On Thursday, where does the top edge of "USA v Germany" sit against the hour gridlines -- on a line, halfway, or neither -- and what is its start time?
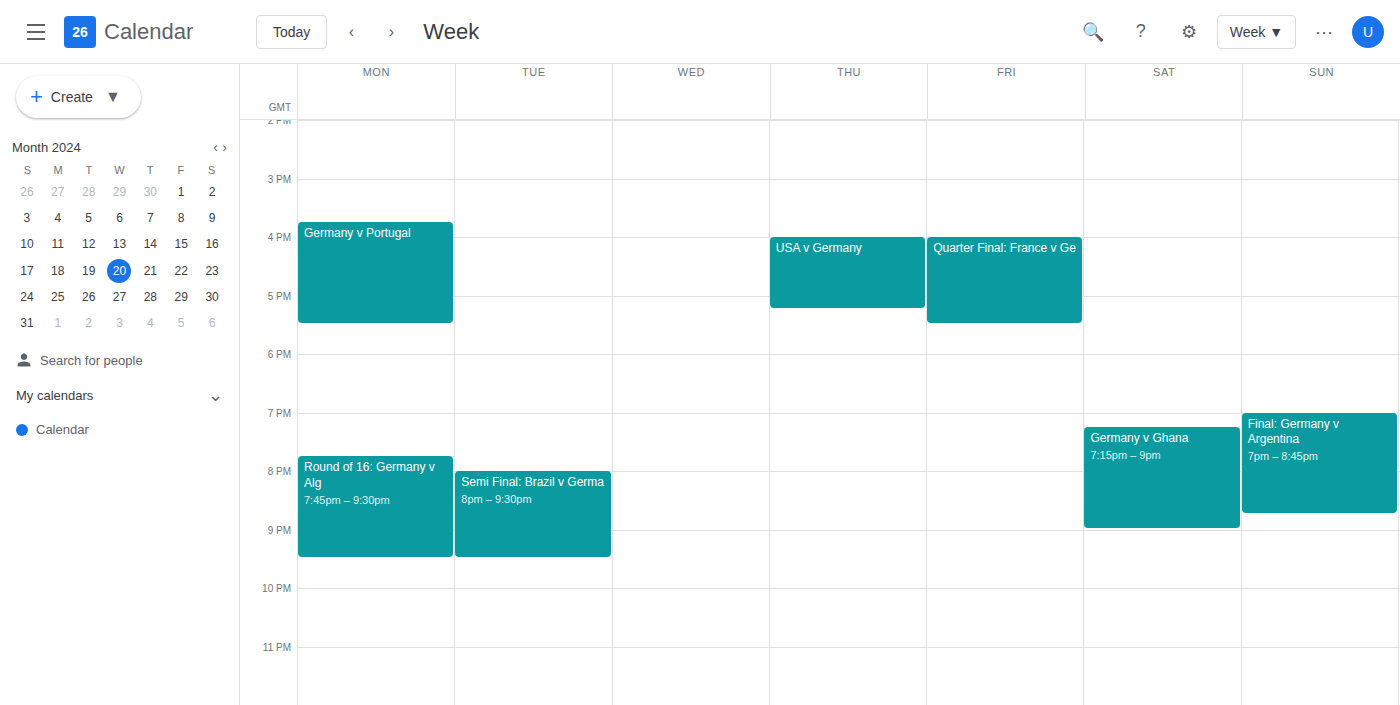
4:00 PM -- exactly on the 4 PM line.